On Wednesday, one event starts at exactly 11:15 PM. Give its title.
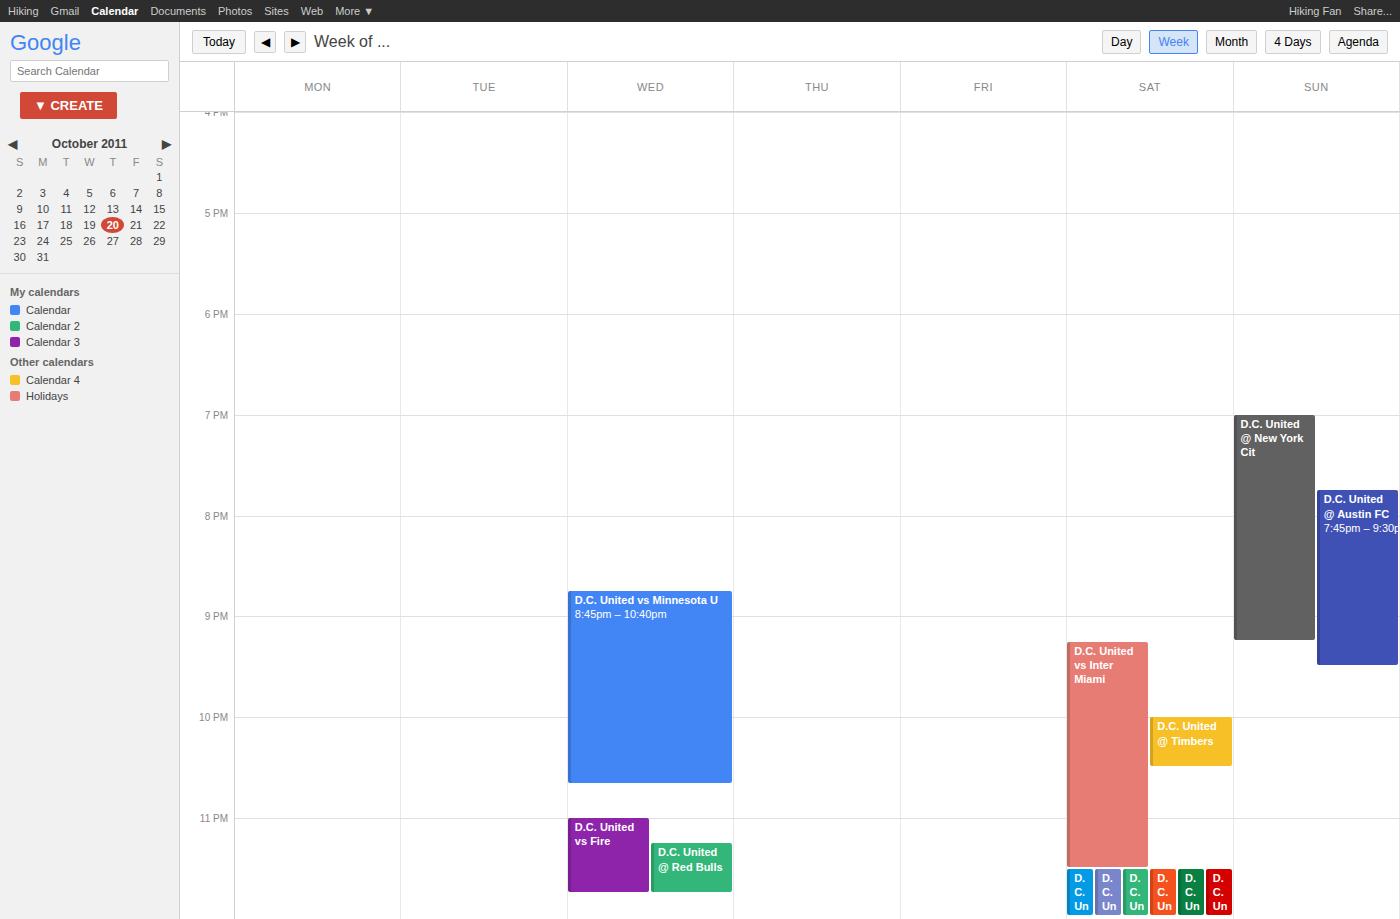
"D.C. United @ Red Bulls"